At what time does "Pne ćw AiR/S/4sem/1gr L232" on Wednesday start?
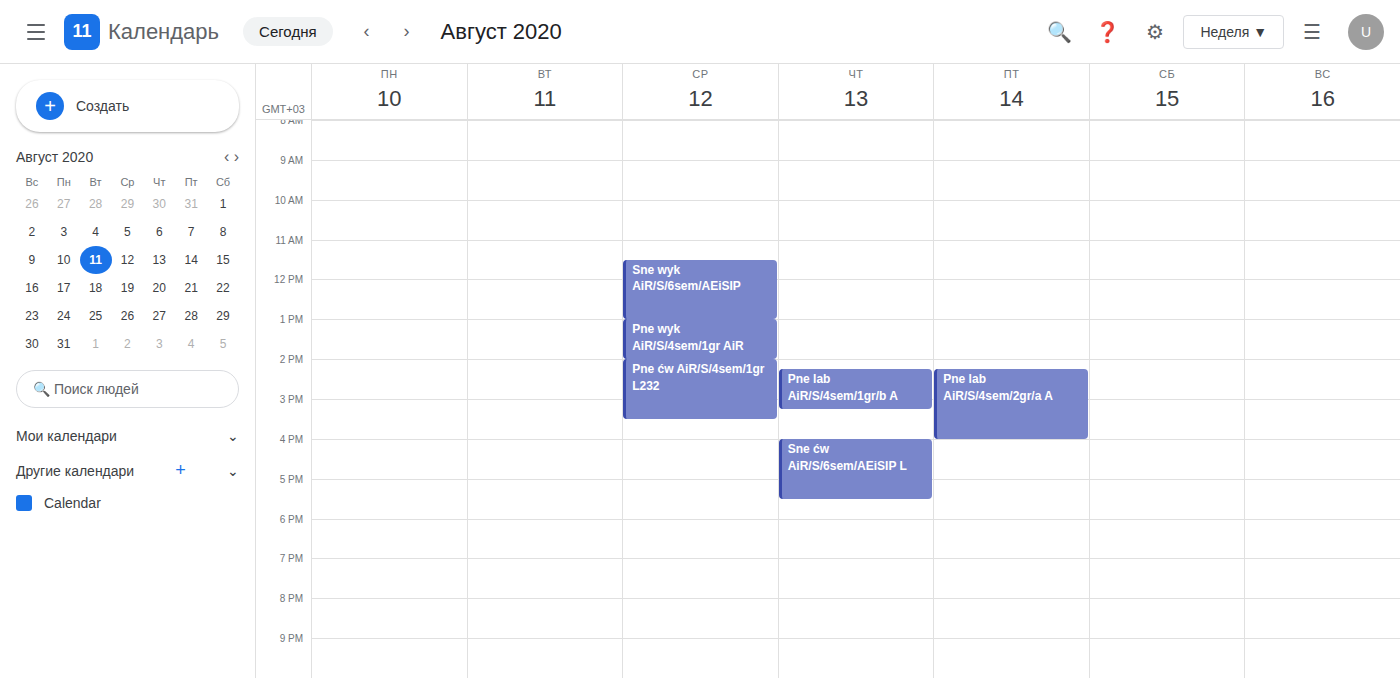
2:00 PM